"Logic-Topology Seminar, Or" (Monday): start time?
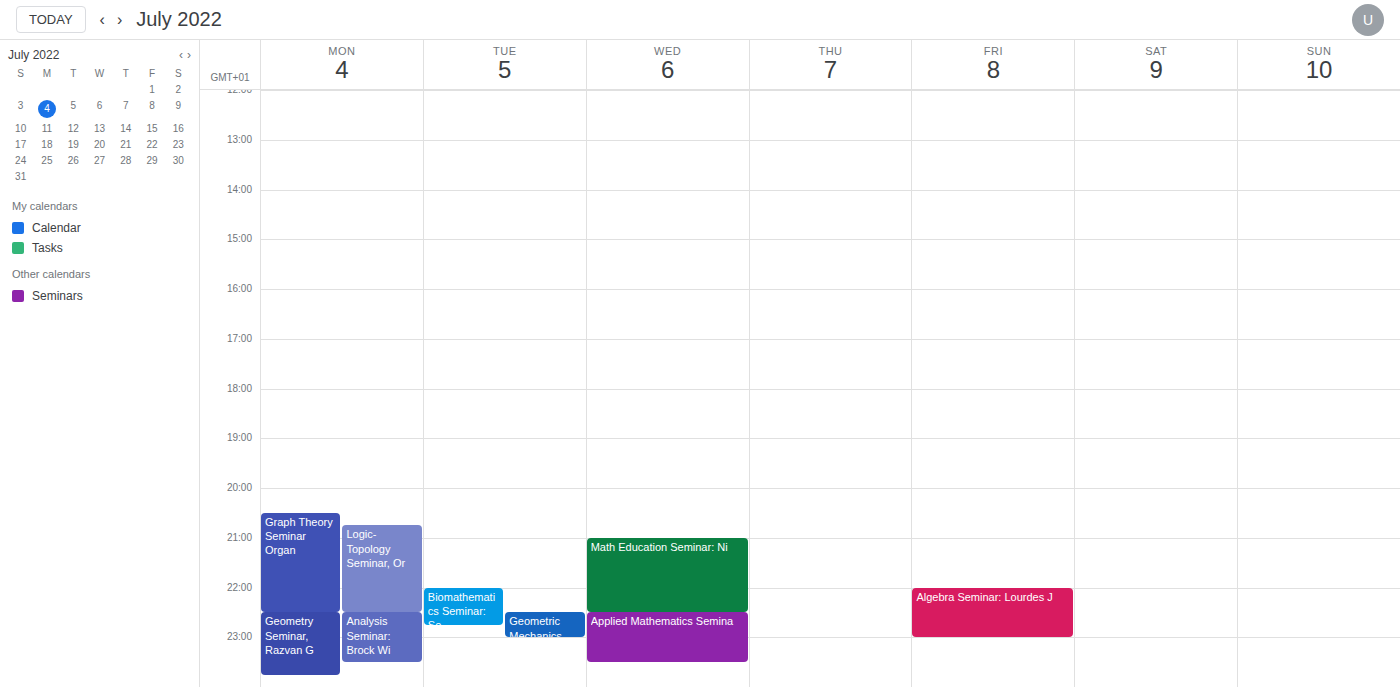
8:45 PM